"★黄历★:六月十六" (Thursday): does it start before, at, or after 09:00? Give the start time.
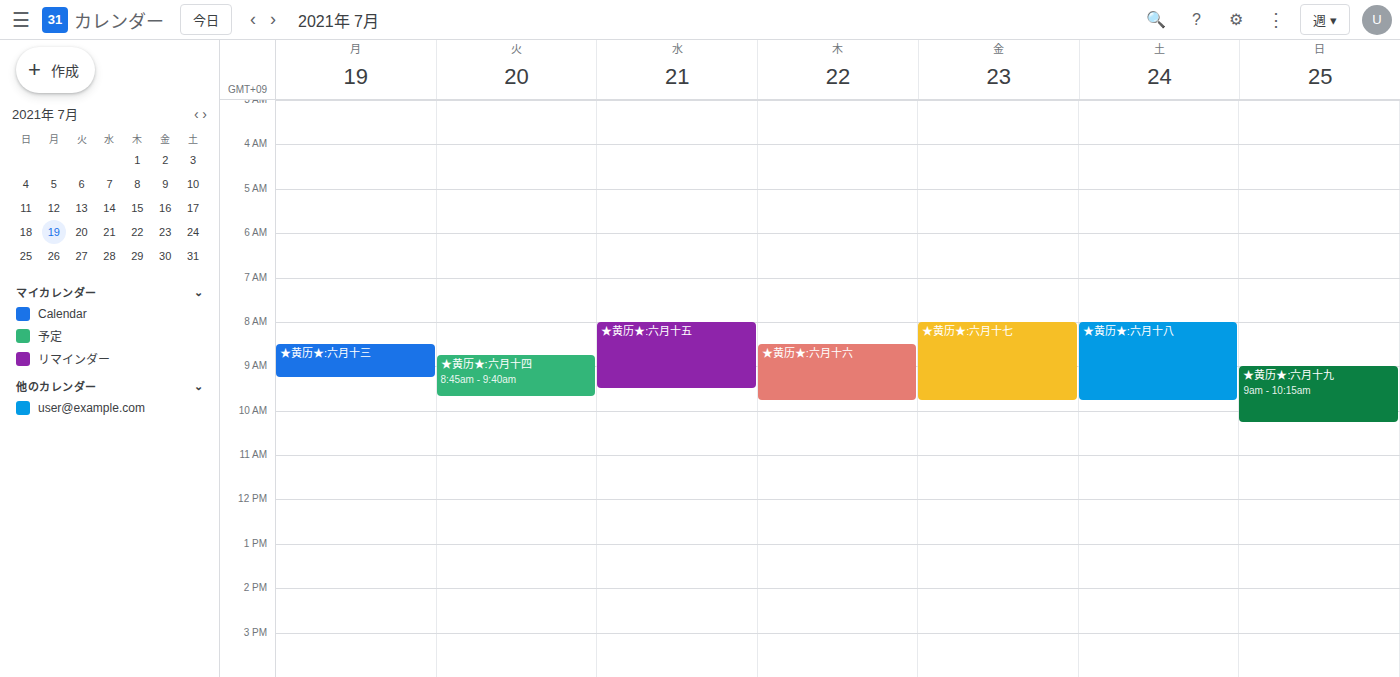
08:30 -- before 09:00, 30 minutes above the 09:00 line.